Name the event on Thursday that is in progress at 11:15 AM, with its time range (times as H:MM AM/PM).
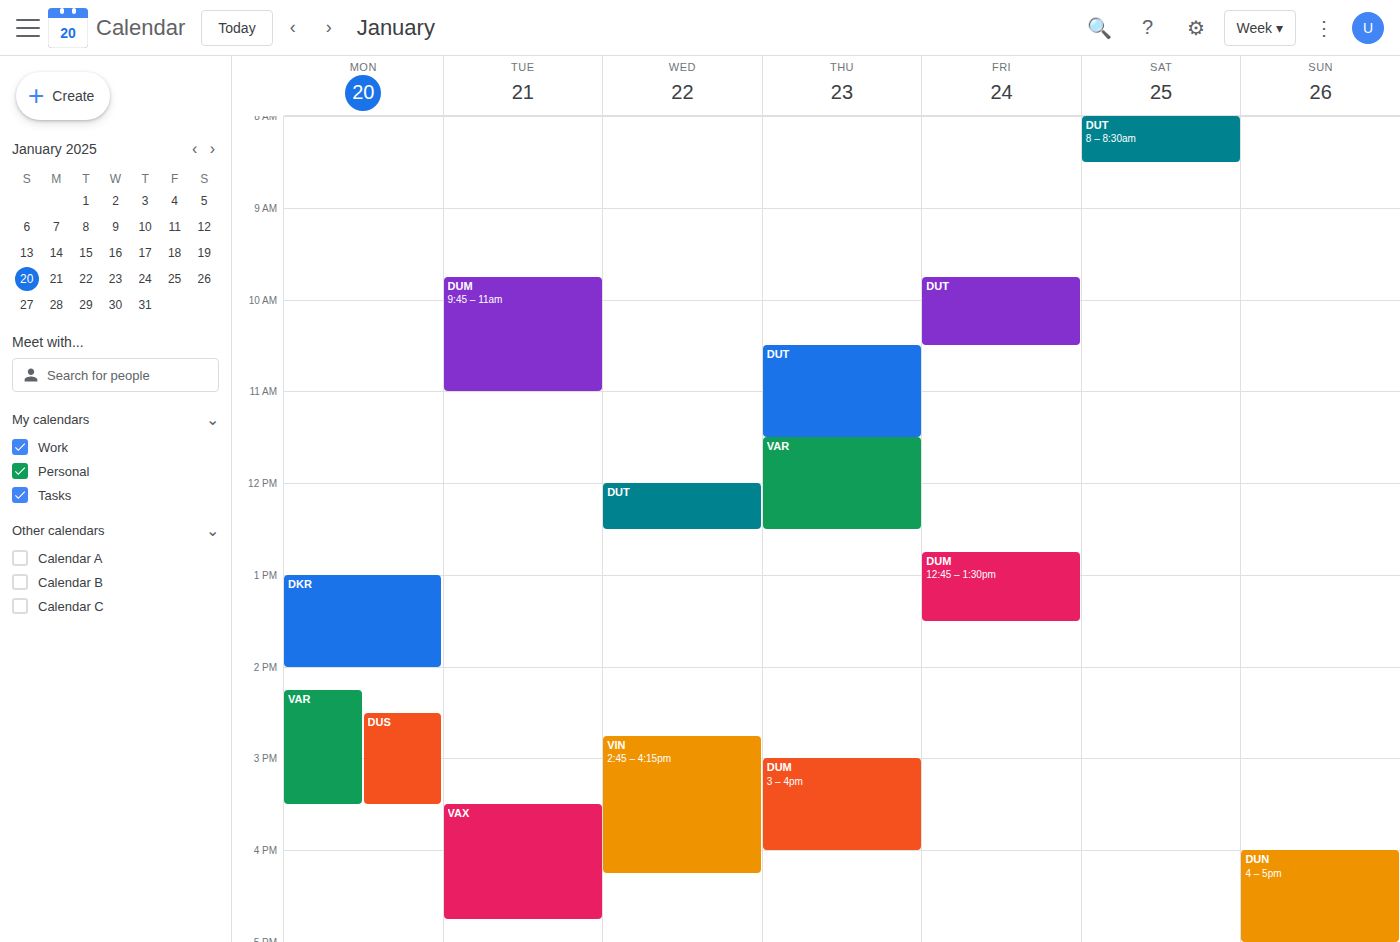
"DUT", 10:30 AM to 11:30 AM